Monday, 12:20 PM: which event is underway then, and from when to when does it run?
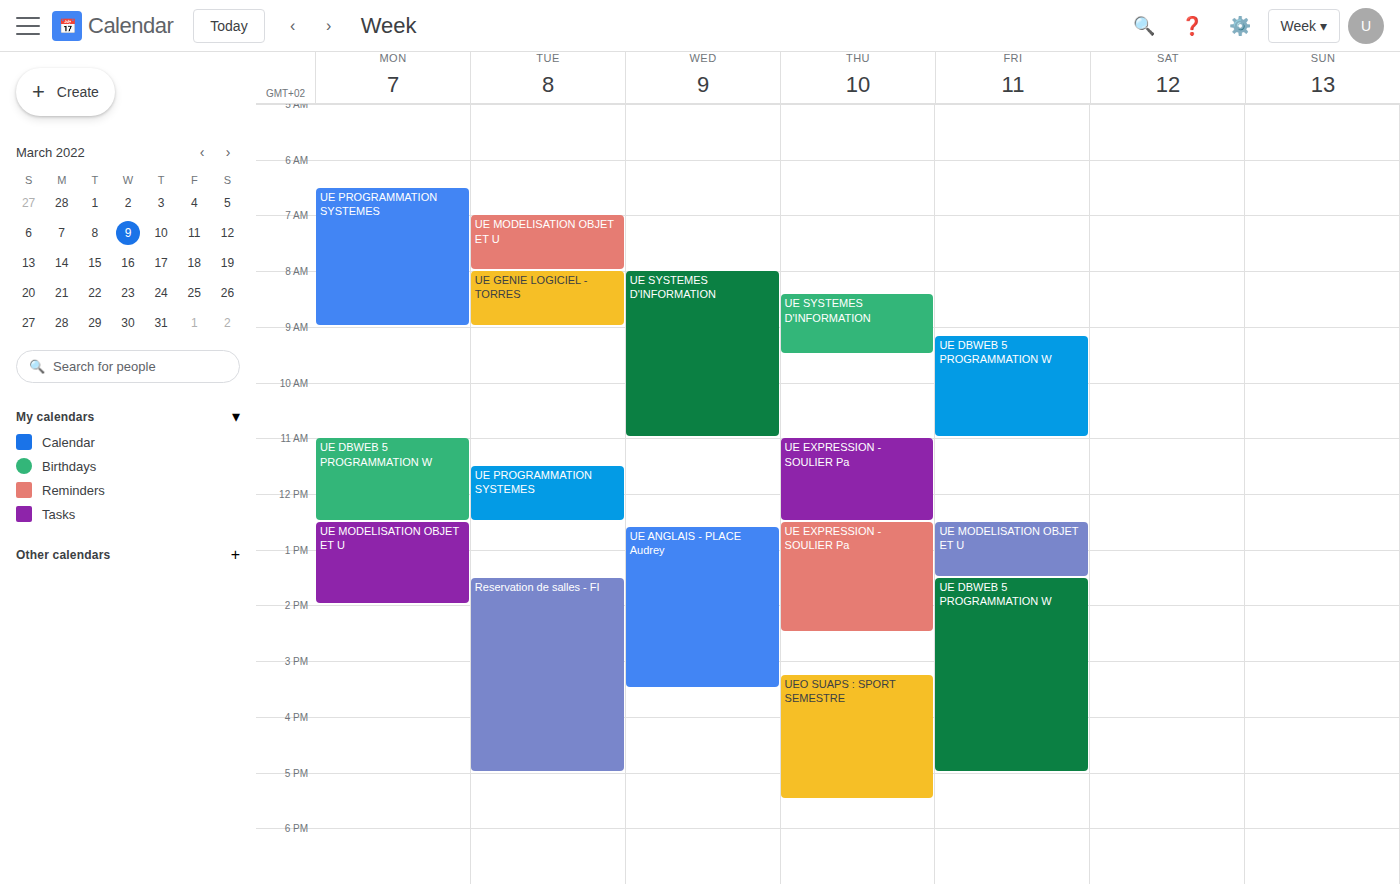
"UE DBWEB 5 PROGRAMMATION W", 11:00 AM to 12:30 PM